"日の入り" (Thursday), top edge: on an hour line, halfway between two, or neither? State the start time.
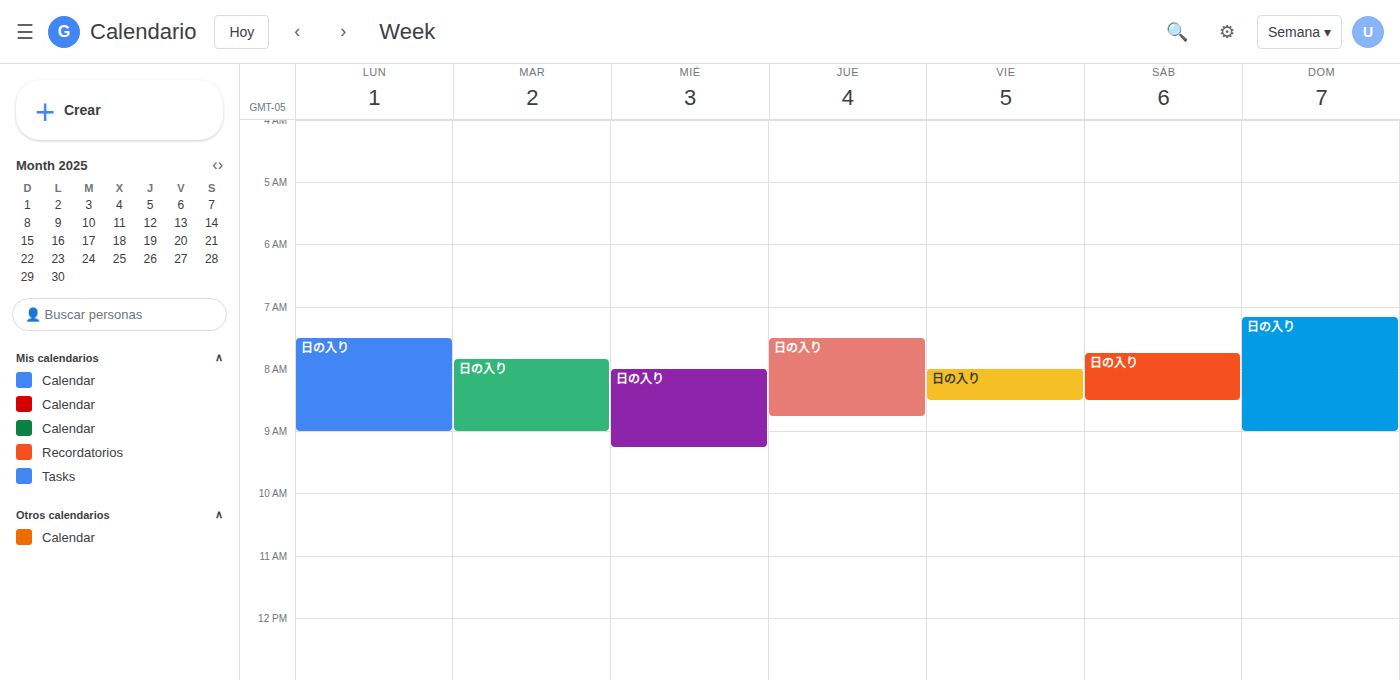
7:30 AM -- halfway between the 7 AM and 8 AM lines.